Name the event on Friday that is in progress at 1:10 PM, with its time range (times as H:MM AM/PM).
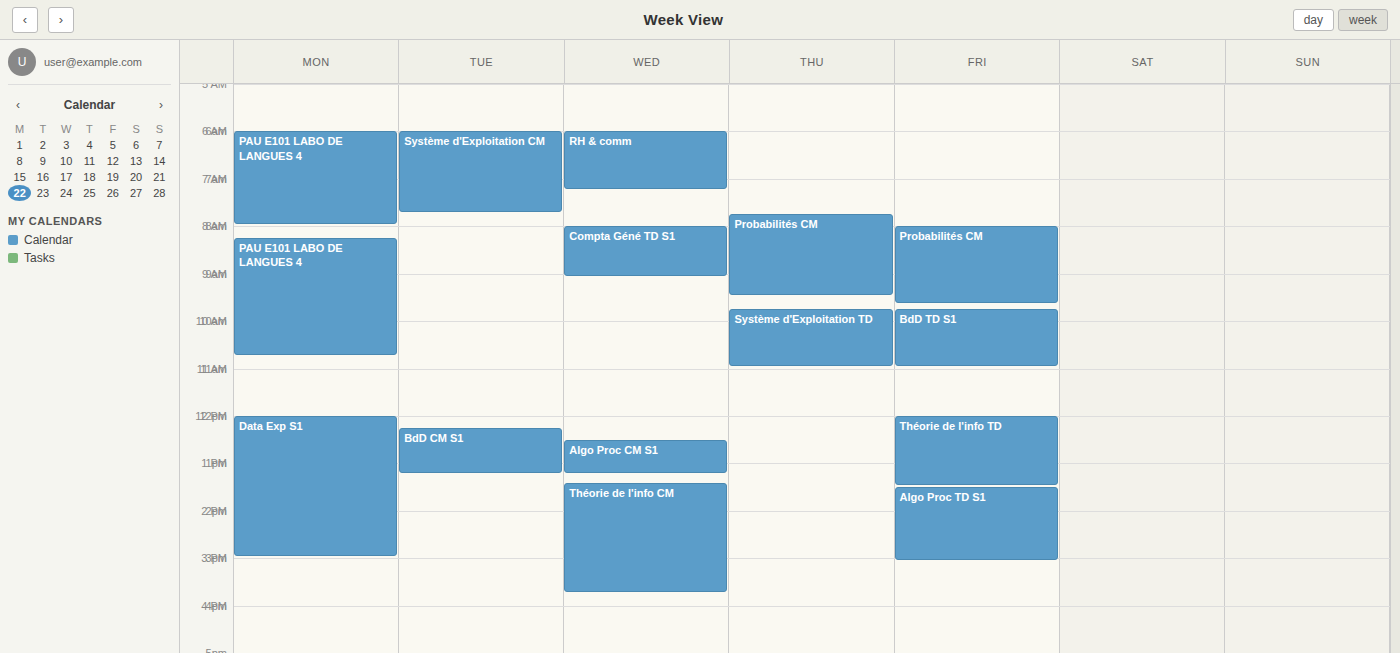
"Théorie de l'info TD", 12:00 PM to 1:30 PM